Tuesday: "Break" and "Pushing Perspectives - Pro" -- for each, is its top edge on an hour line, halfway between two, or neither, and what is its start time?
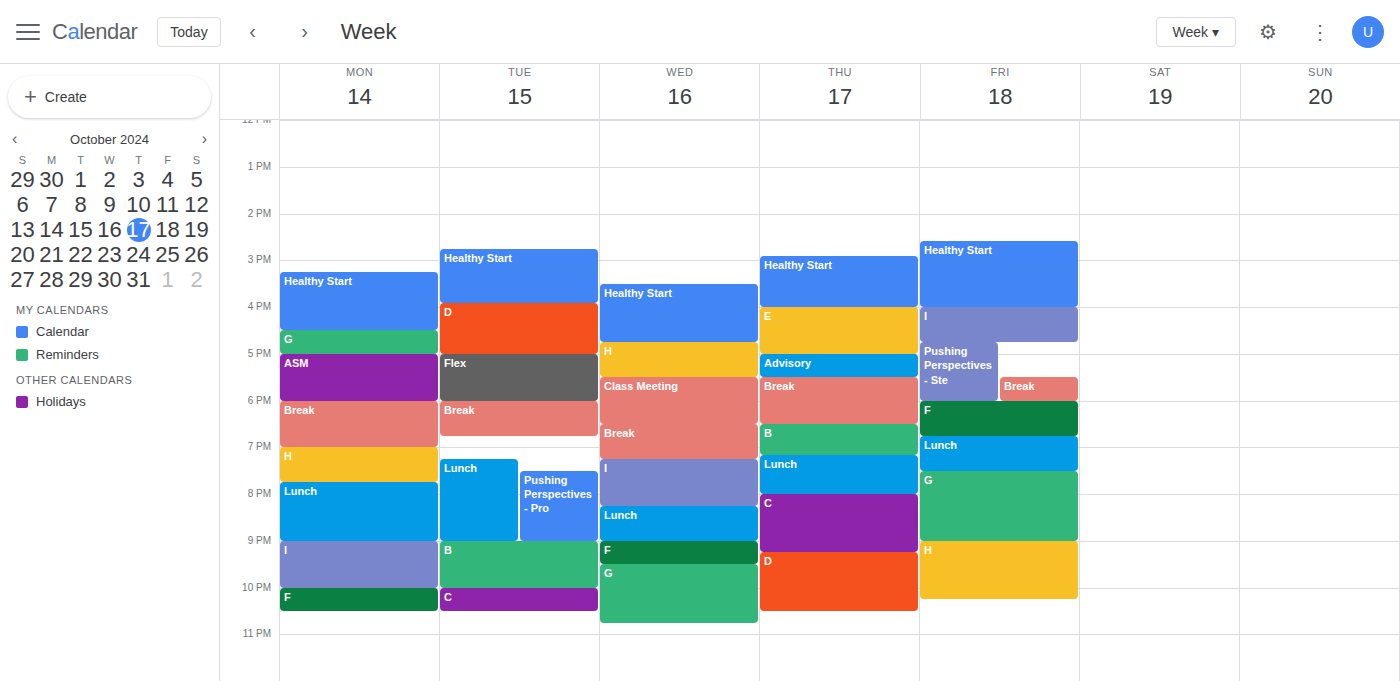
"Break": 6:00 PM, exactly on the 6 PM line. "Pushing Perspectives - Pro": 7:30 PM, halfway between the 7 PM and 8 PM lines.